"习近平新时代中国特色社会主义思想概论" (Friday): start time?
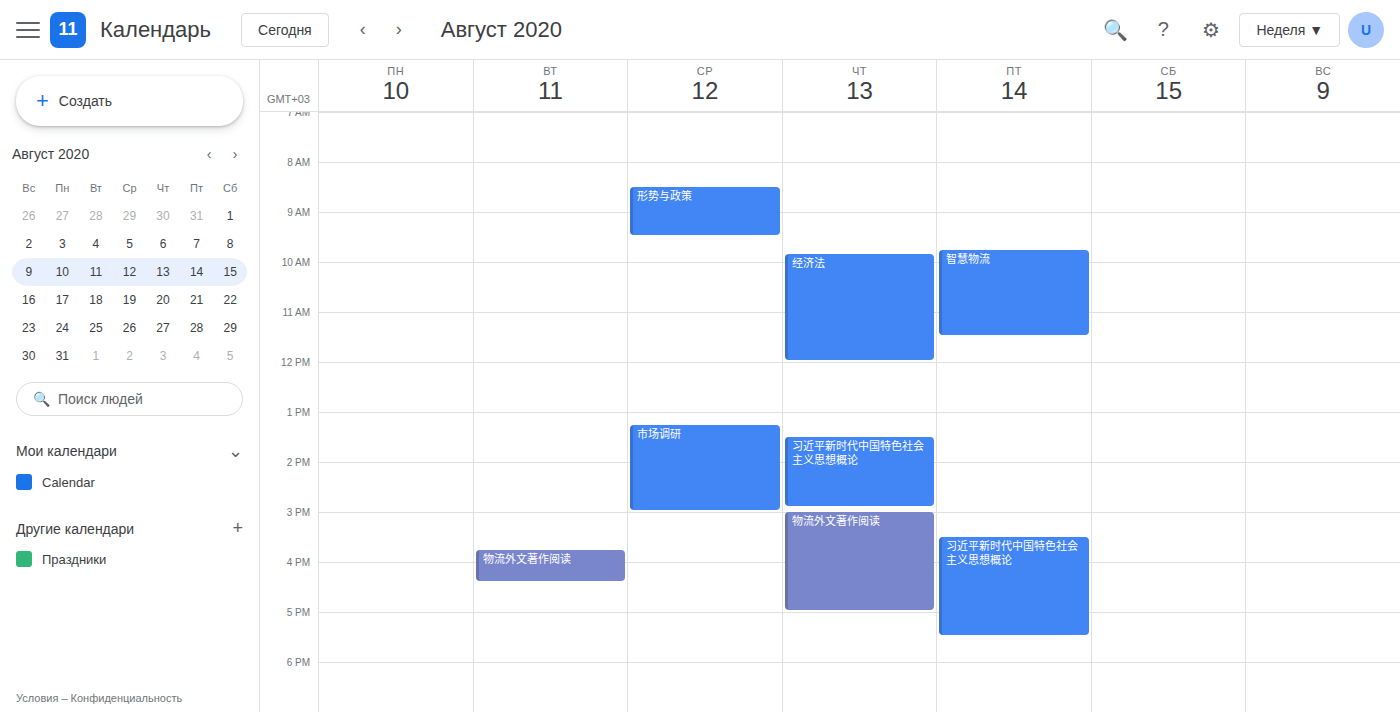
3:30 PM